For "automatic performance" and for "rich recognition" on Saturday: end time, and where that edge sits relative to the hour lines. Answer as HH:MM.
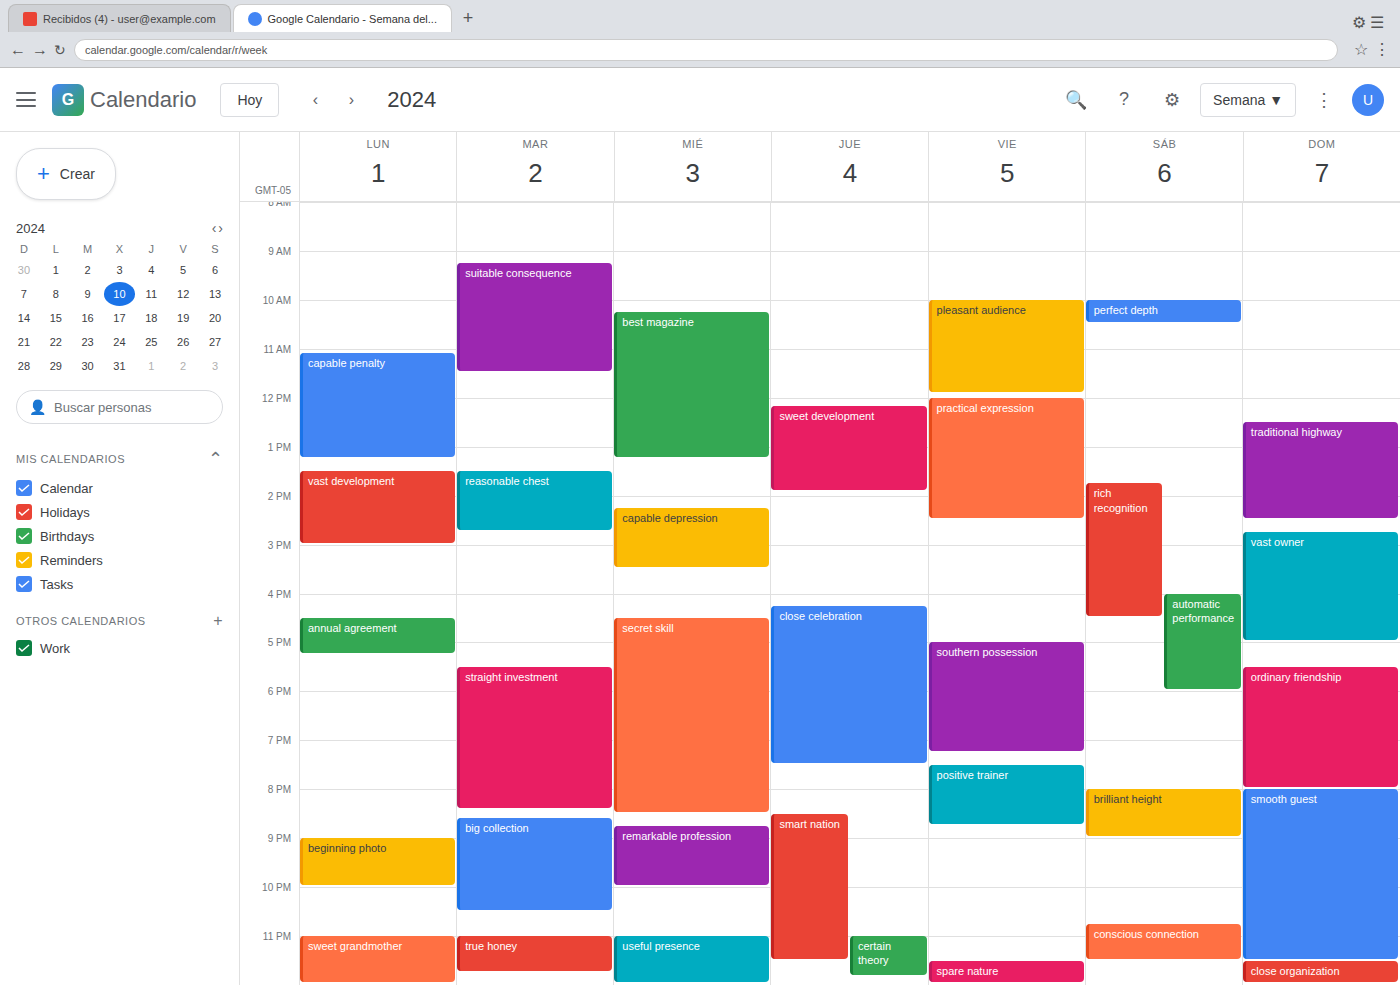
"automatic performance": 18:00, exactly on the 18:00 line. "rich recognition": 16:30, halfway between the 16:00 and 17:00 lines.